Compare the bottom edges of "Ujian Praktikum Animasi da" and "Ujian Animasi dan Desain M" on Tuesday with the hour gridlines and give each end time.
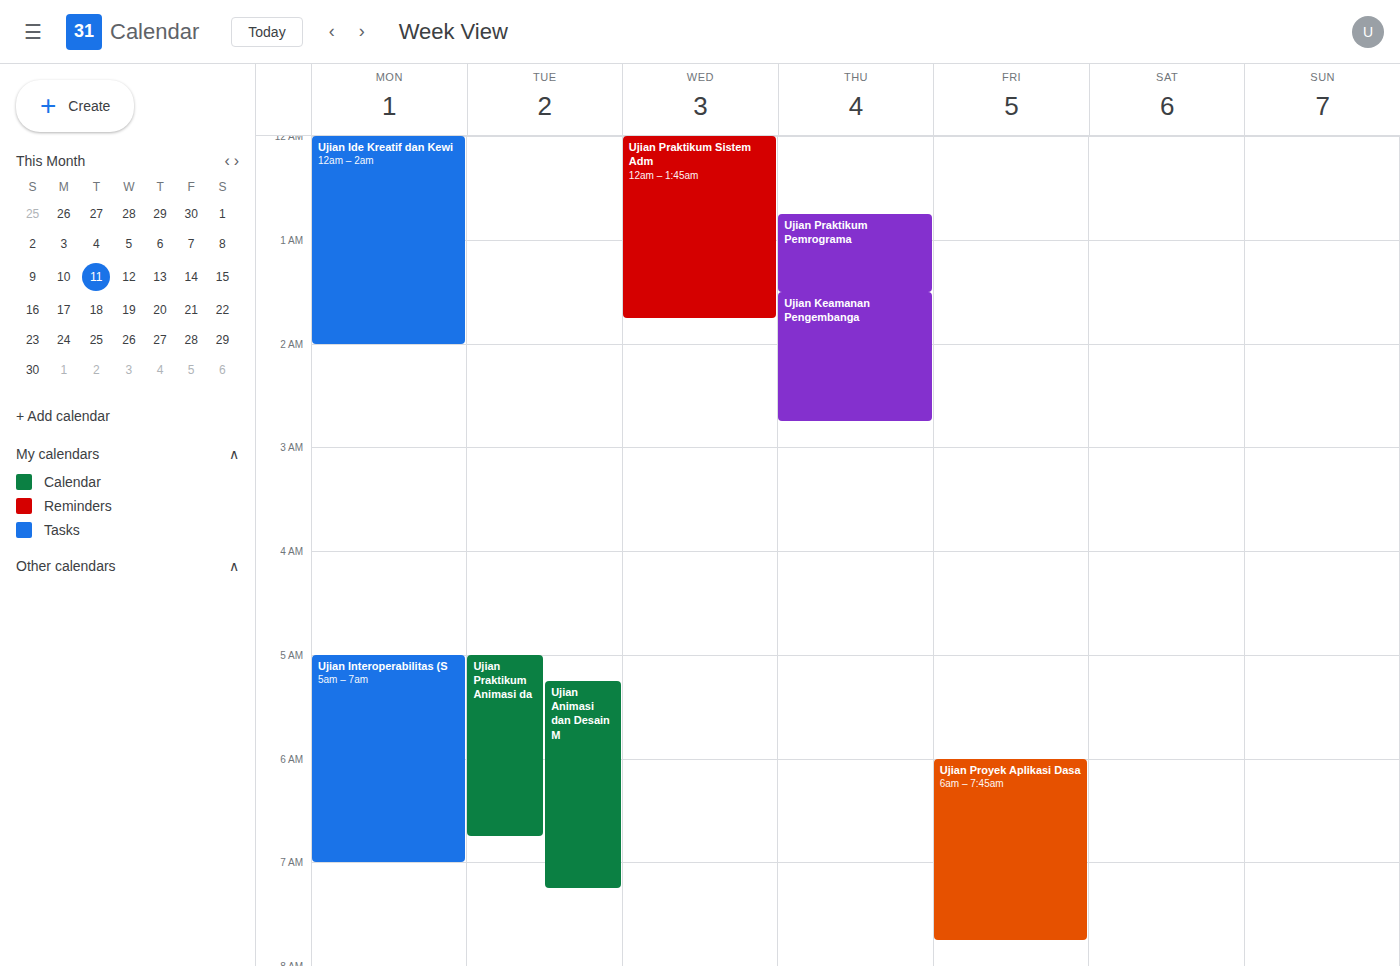
"Ujian Praktikum Animasi da": 6:45 AM, neither: three quarters of the way from the 6 AM line to the 7 AM line. "Ujian Animasi dan Desain M": 7:15 AM, neither: a quarter of the way from the 7 AM line to the 8 AM line.